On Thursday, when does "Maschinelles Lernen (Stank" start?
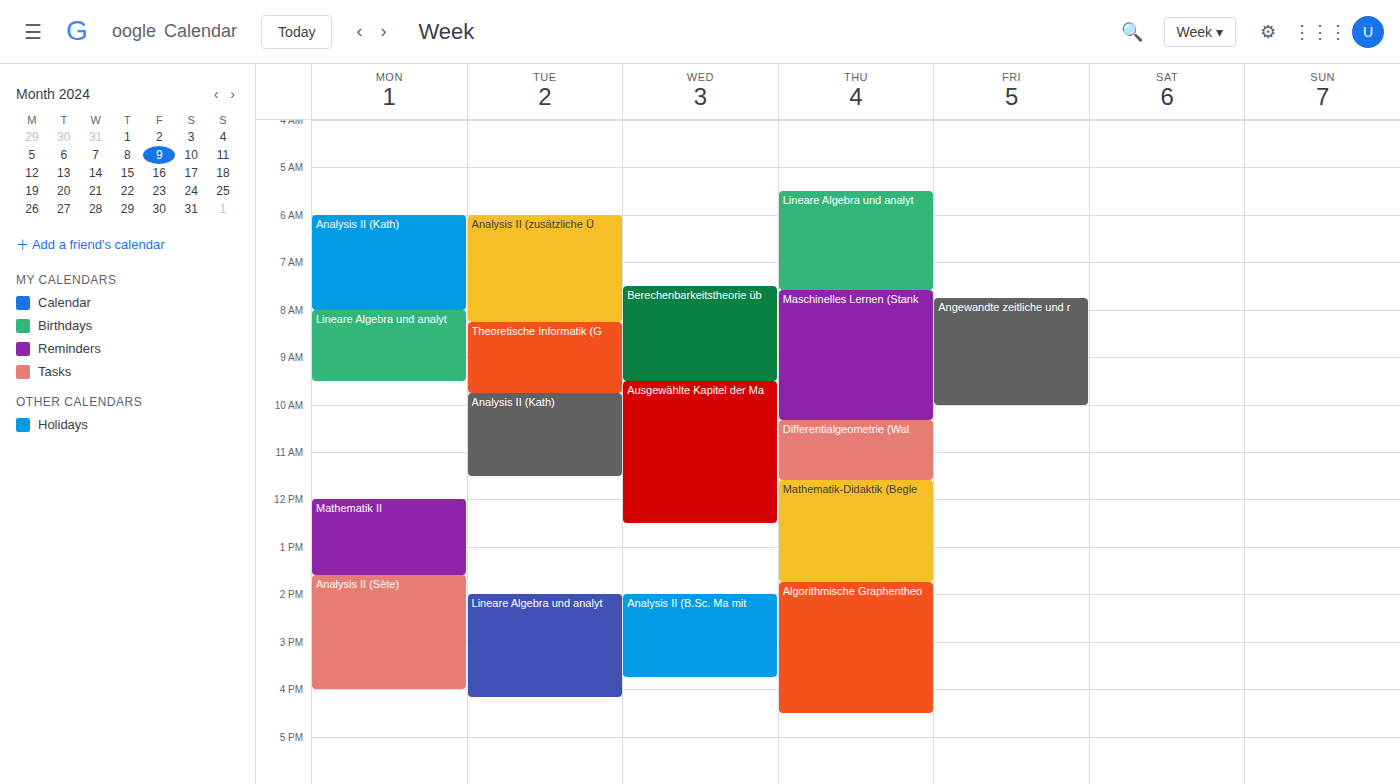
7:35 AM